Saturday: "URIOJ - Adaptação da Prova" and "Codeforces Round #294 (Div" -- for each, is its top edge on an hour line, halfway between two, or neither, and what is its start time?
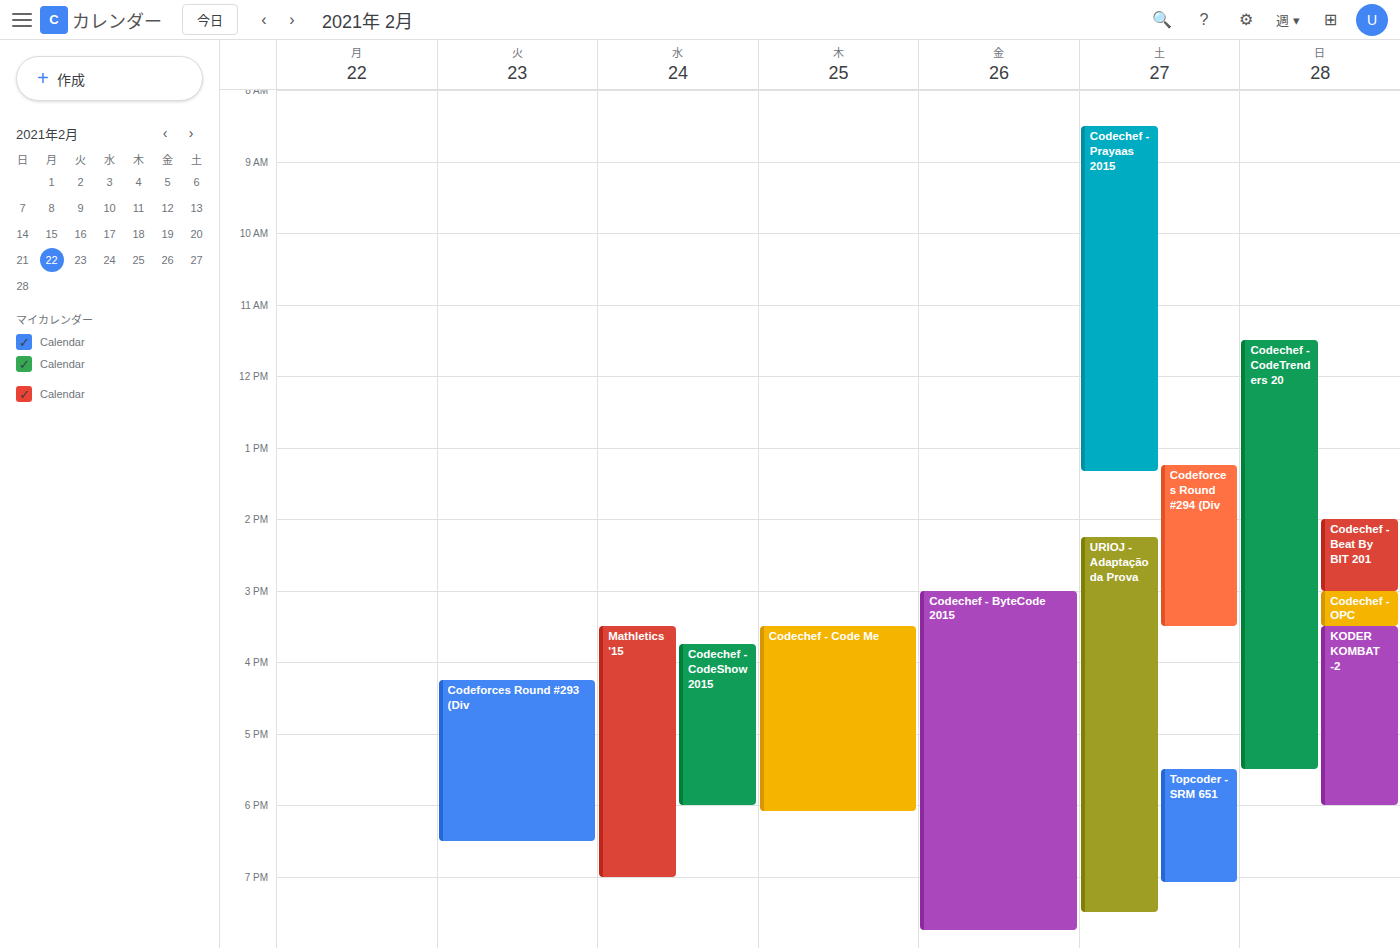
"URIOJ - Adaptação da Prova": 2:15 PM, neither: a quarter of the way from the 2 PM line to the 3 PM line. "Codeforces Round #294 (Div": 1:15 PM, neither: a quarter of the way from the 1 PM line to the 2 PM line.